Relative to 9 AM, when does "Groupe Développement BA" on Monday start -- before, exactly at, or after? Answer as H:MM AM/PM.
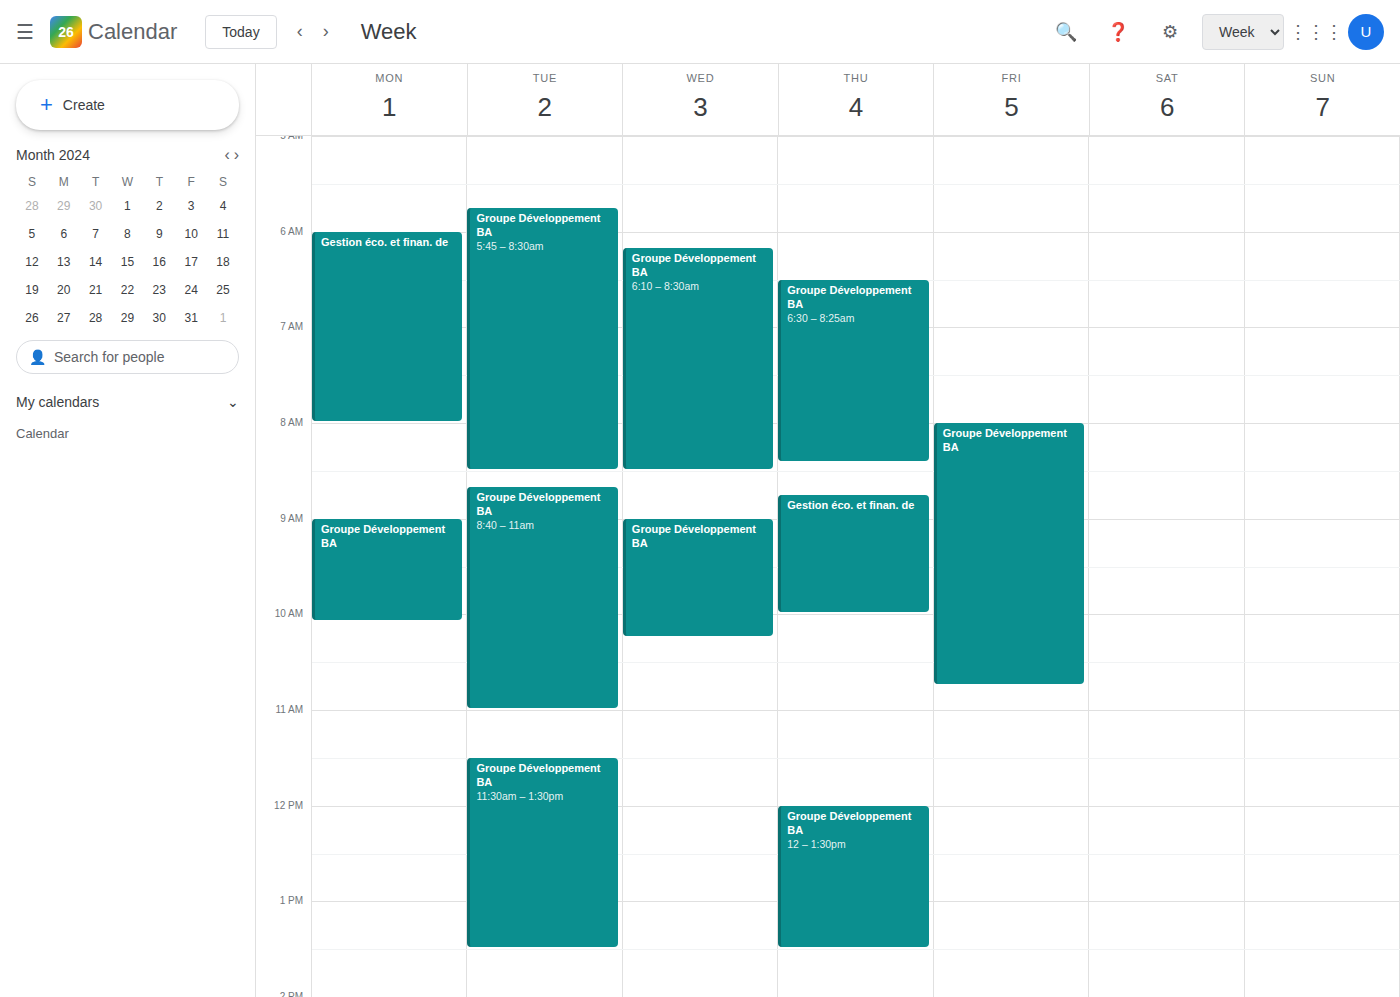
9:00 AM -- exactly at 9 AM, on the 9 AM line.